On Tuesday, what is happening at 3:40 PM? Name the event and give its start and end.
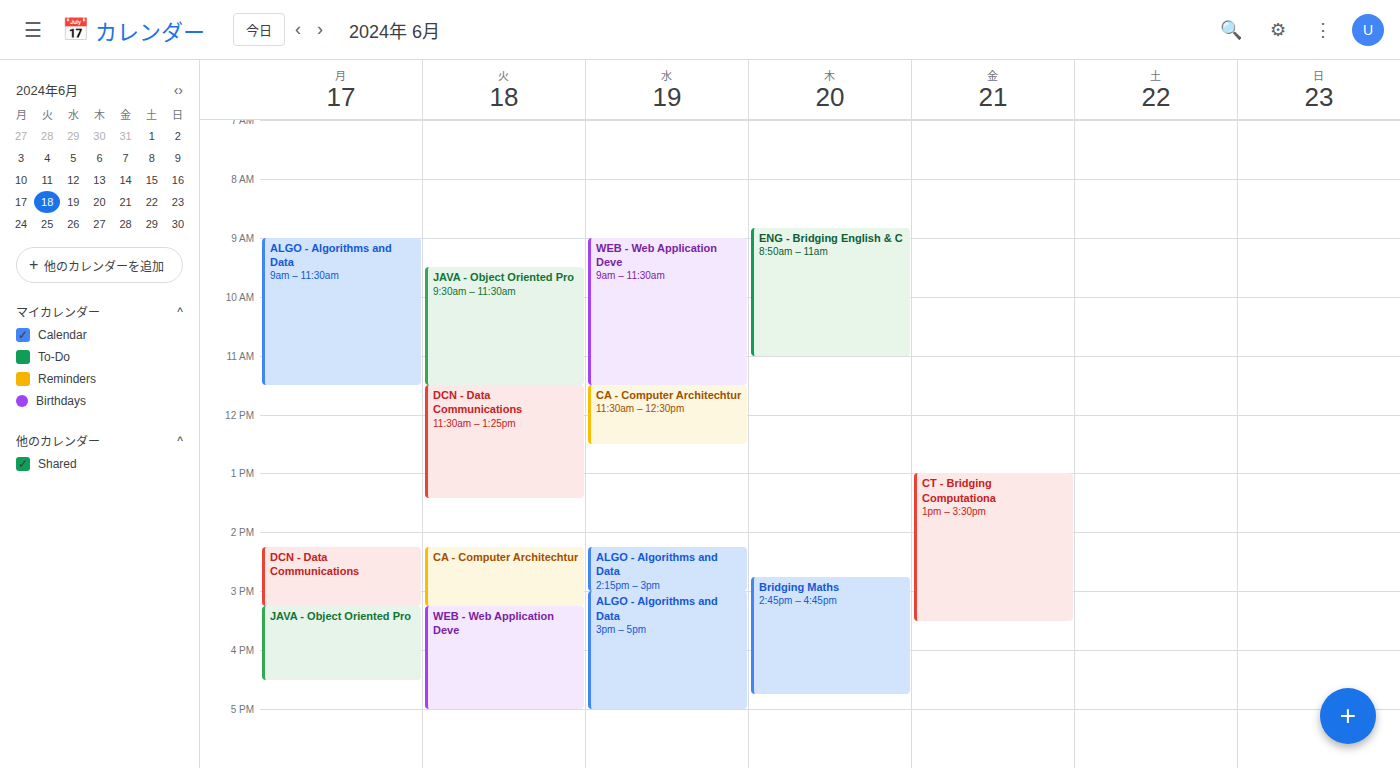
"WEB - Web Application Deve", 3:15 PM to 5:00 PM